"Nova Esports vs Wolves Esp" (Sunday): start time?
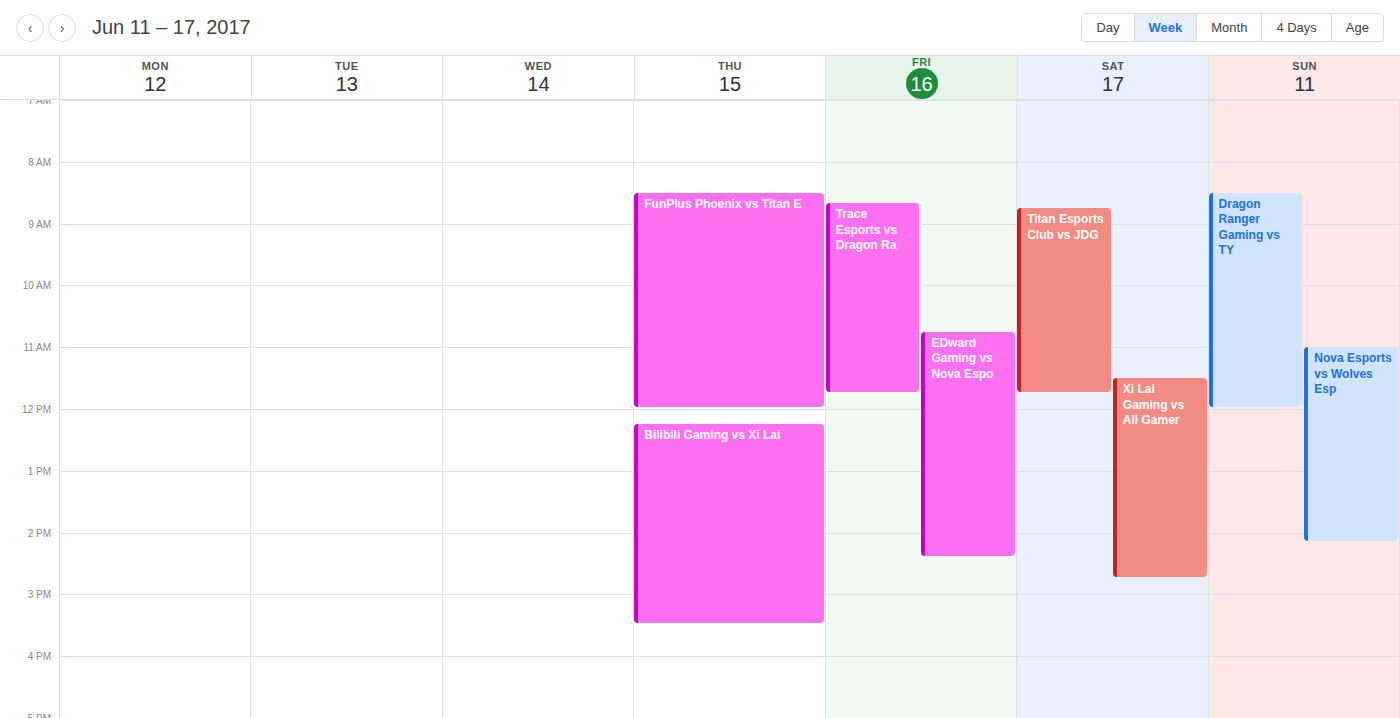
11:00 AM